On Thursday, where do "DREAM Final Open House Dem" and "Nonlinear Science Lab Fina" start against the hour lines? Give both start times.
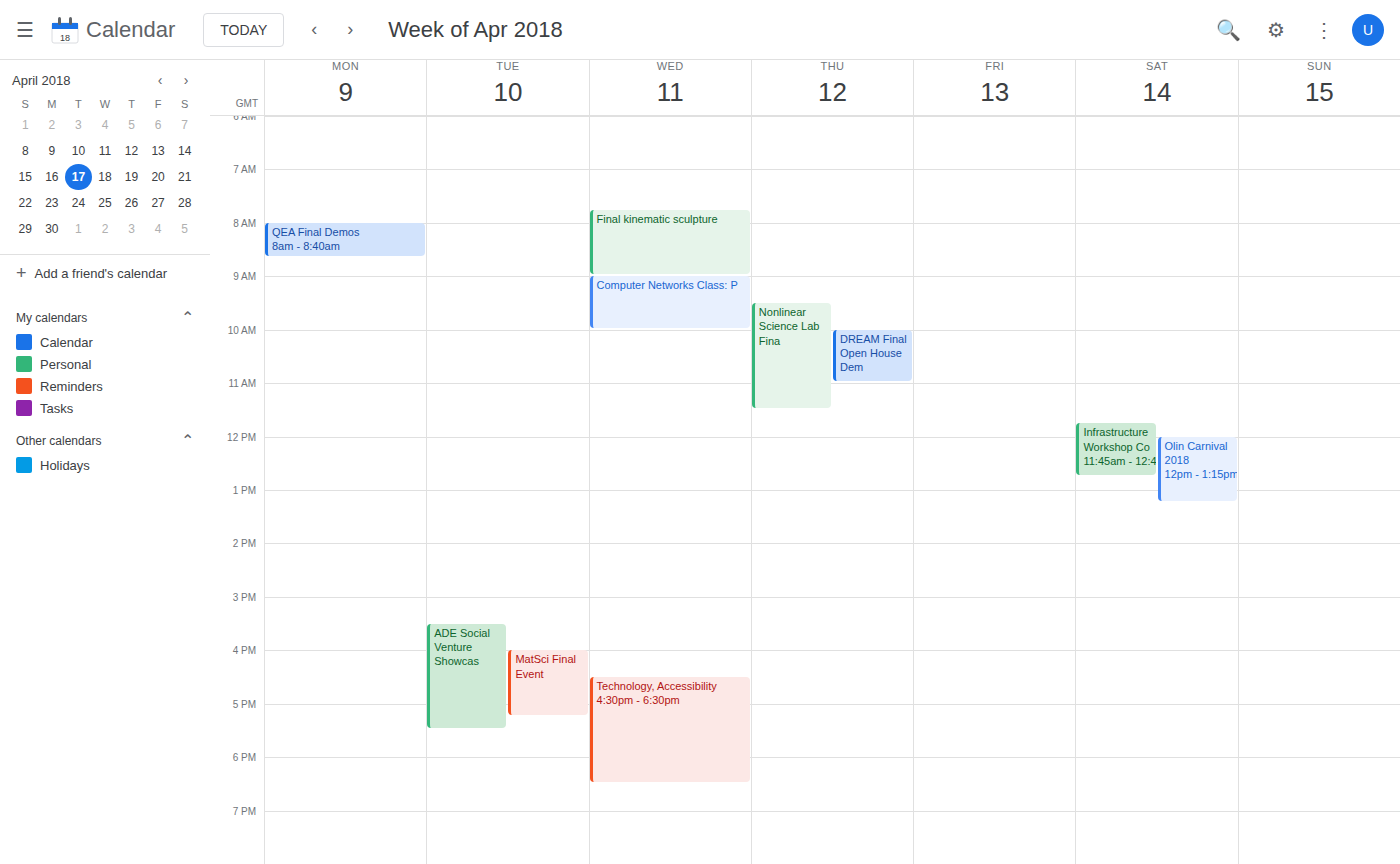
"DREAM Final Open House Dem": 10:00 AM, exactly on the 10 AM line. "Nonlinear Science Lab Fina": 9:30 AM, halfway between the 9 AM and 10 AM lines.